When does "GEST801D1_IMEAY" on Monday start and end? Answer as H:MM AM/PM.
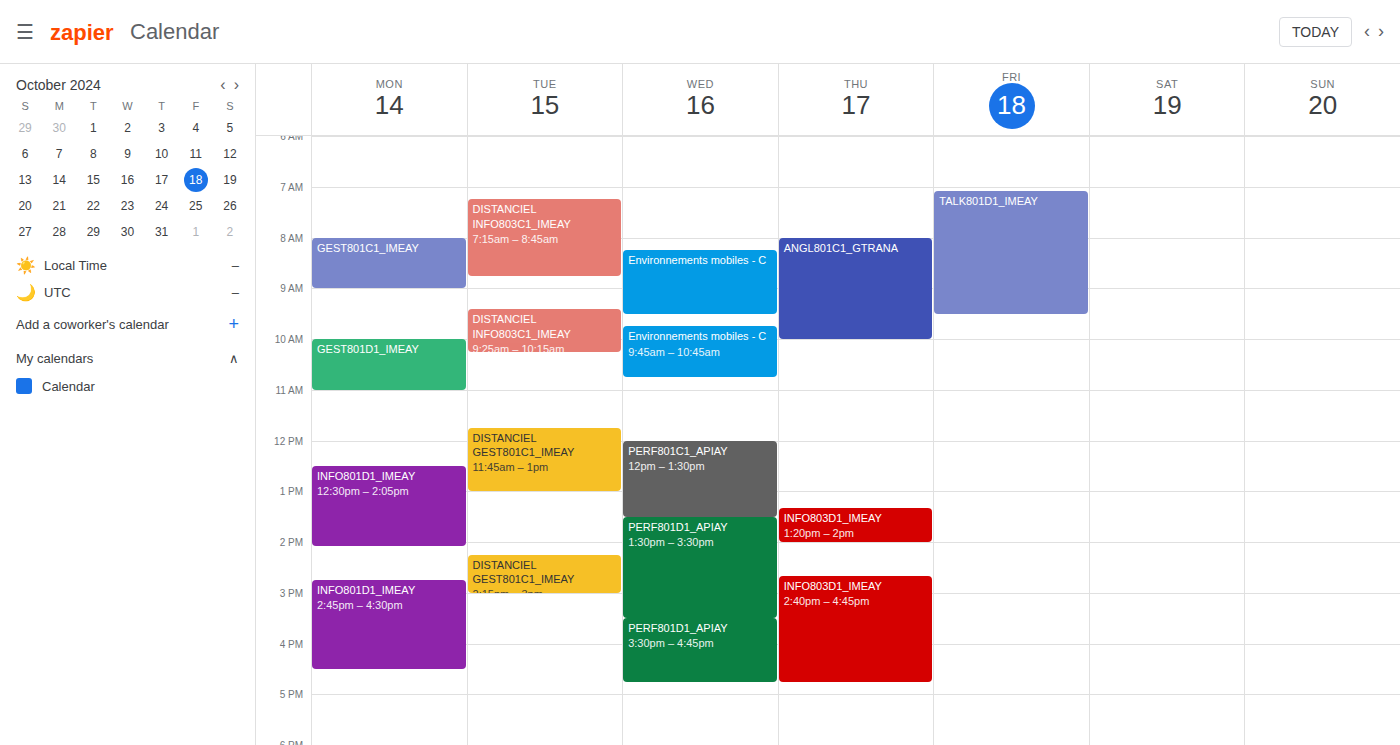
10:00 AM to 11:00 AM